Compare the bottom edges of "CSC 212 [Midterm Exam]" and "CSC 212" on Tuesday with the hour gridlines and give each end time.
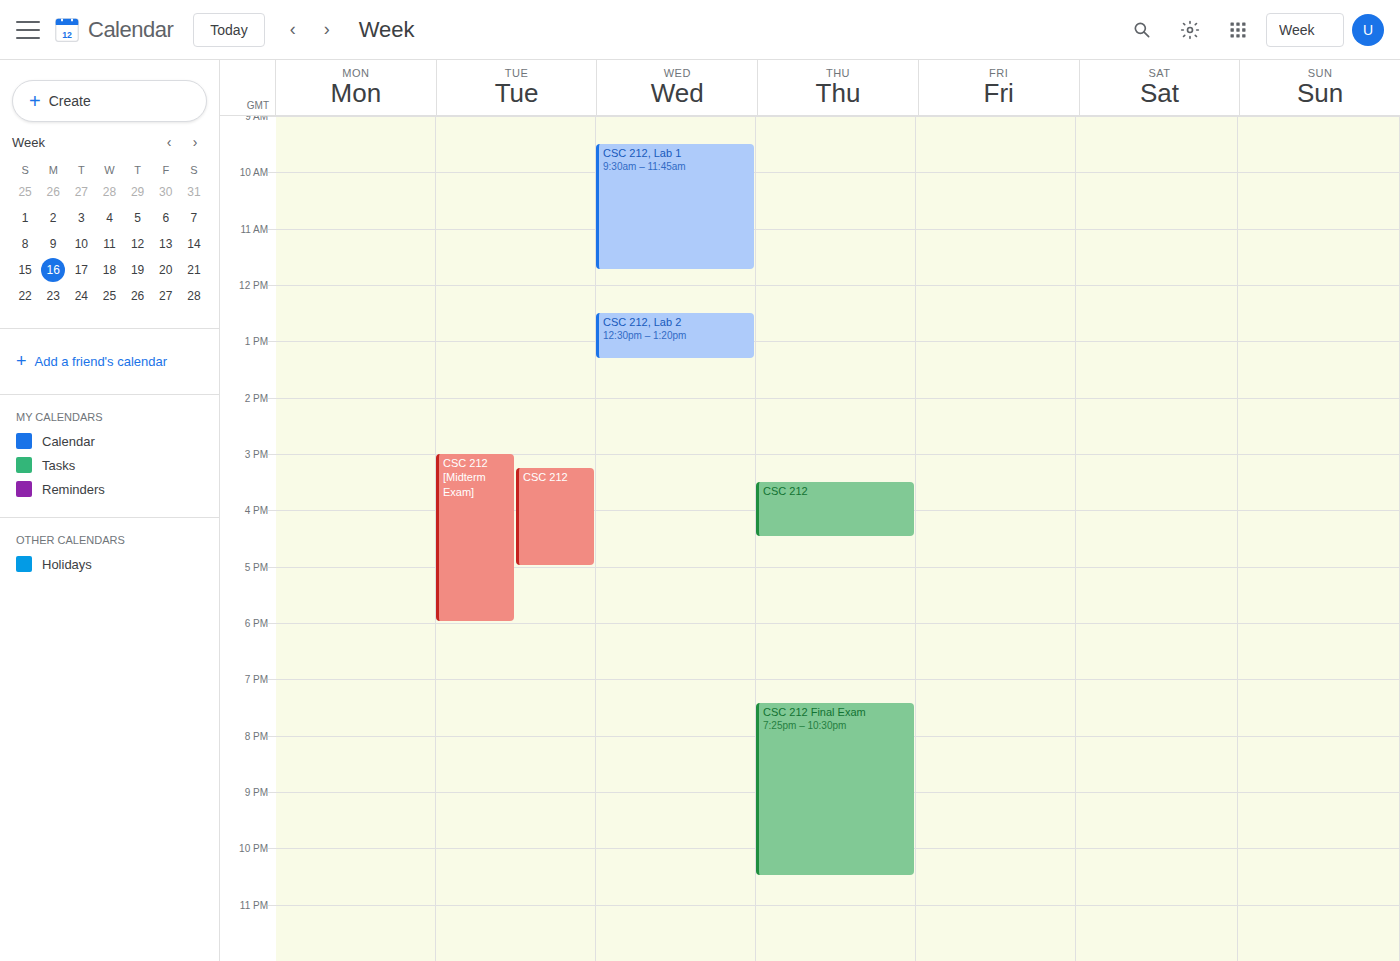
"CSC 212 [Midterm Exam]": 6:00 PM, exactly on the 6 PM line. "CSC 212": 5:00 PM, exactly on the 5 PM line.